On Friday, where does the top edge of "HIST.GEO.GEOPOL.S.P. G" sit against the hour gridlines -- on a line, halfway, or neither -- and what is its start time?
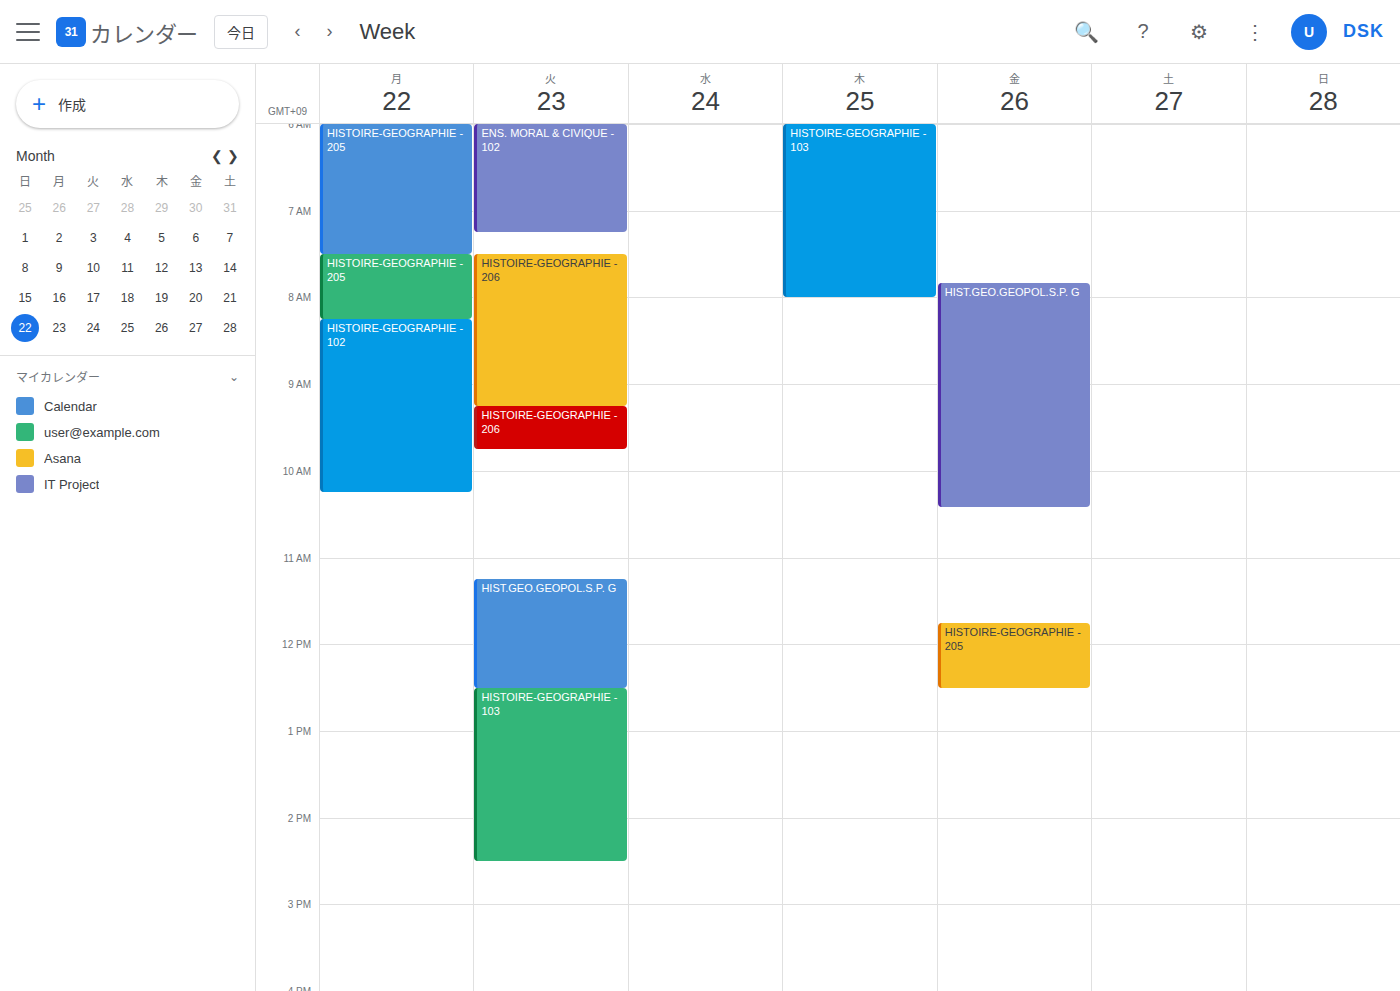
7:50 AM -- neither: 50 minutes below the 7 AM line and 10 minutes above the 8 AM line.